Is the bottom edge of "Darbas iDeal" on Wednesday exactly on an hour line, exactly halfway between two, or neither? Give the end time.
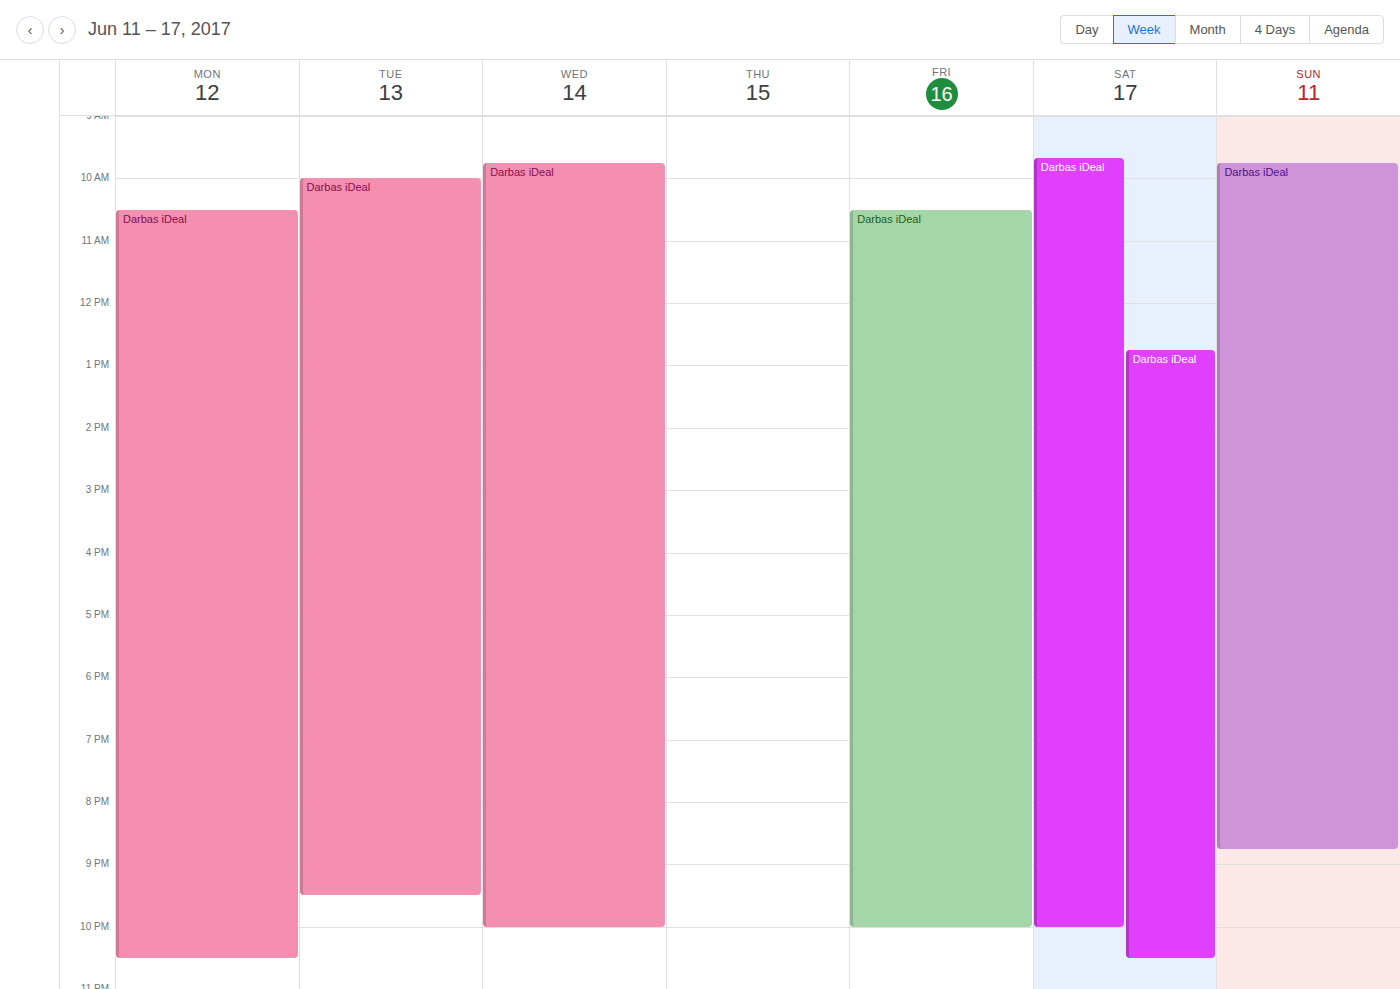
10:00 PM -- exactly on the 10 PM line.